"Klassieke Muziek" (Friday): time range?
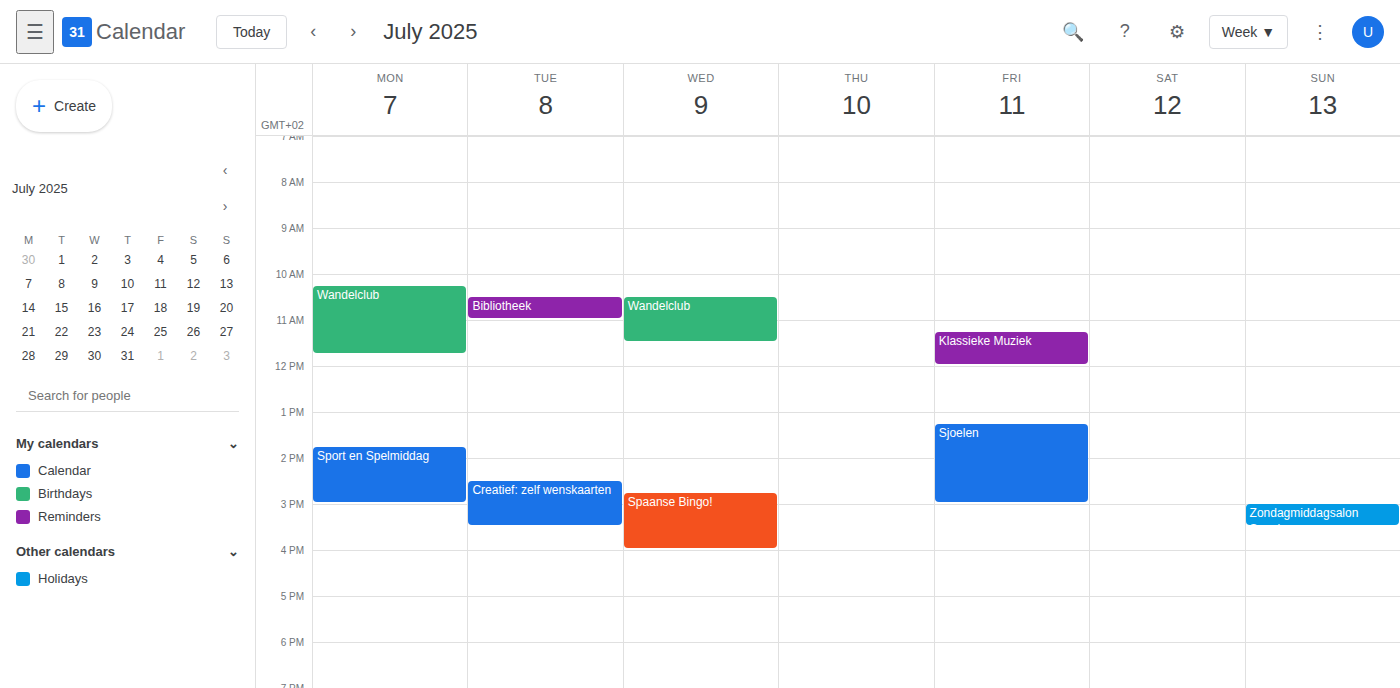
11:15 to 12:00